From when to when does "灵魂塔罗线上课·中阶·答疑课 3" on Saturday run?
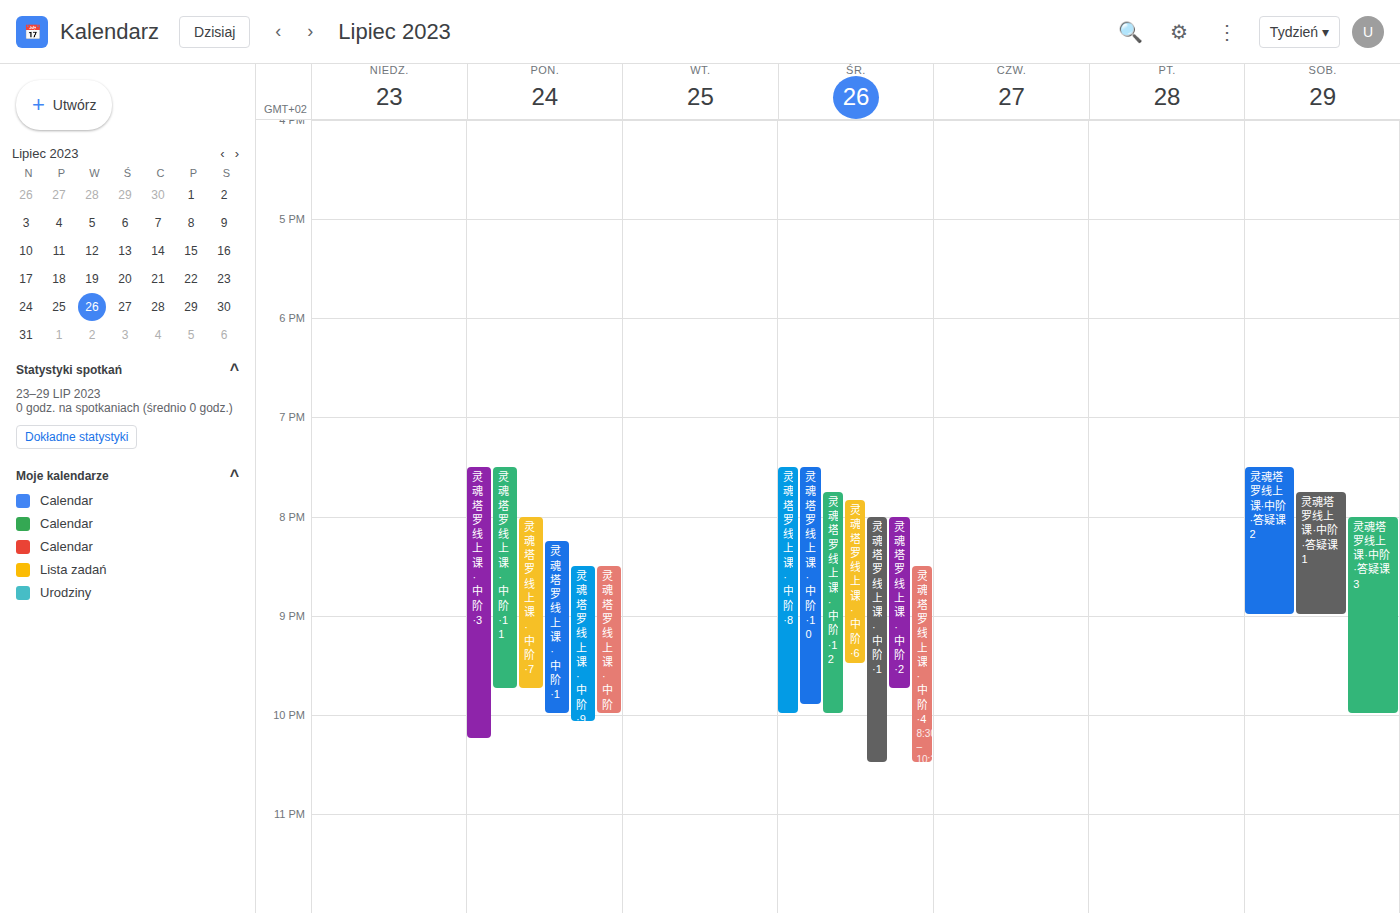
8:00 PM to 10:00 PM